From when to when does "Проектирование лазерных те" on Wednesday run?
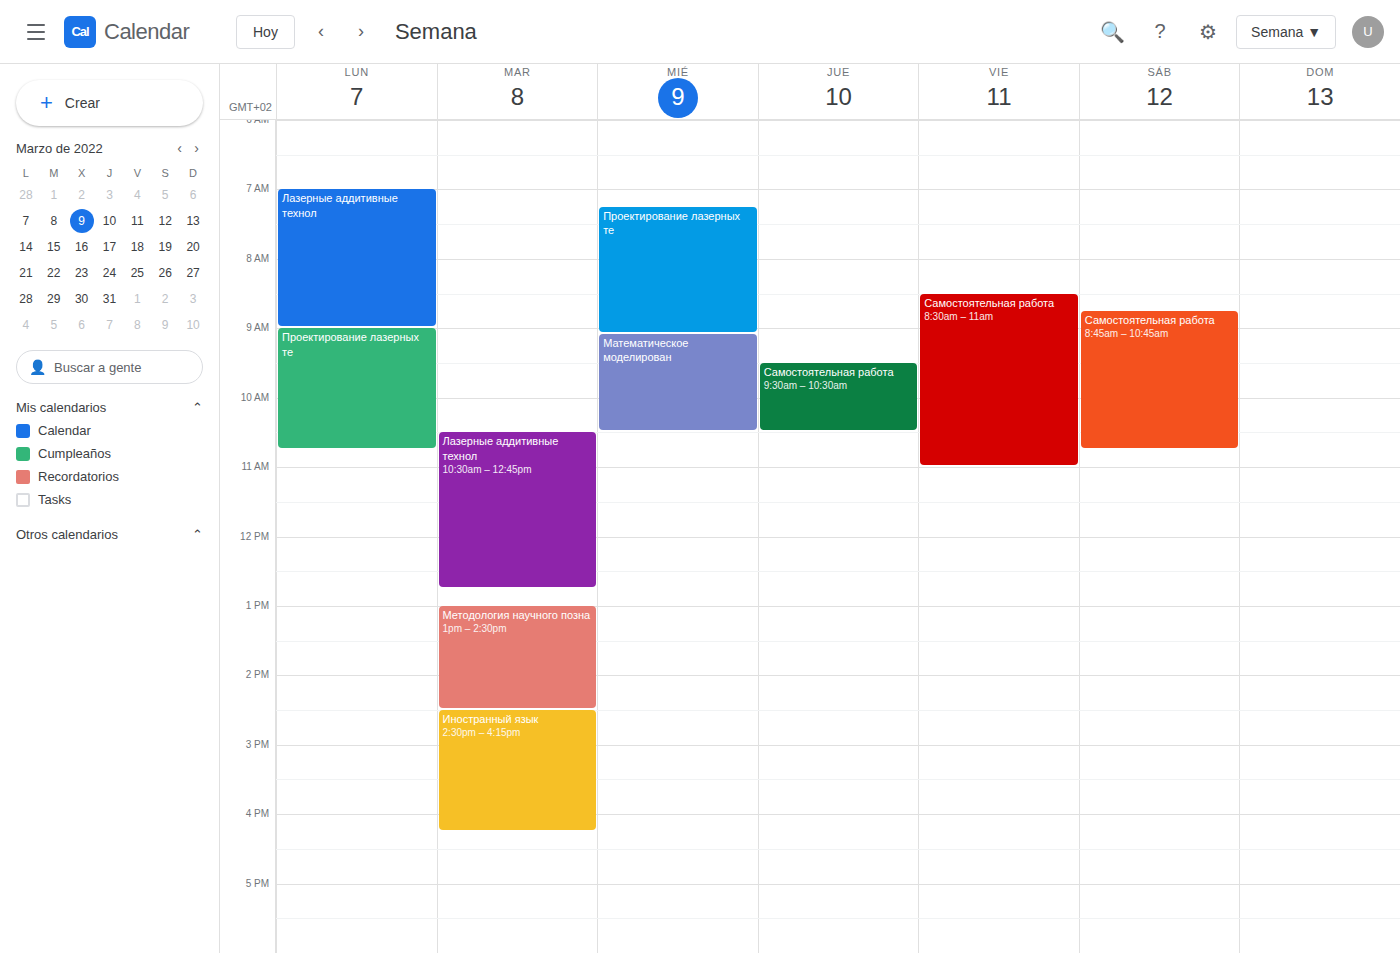
7:15 AM to 9:05 AM